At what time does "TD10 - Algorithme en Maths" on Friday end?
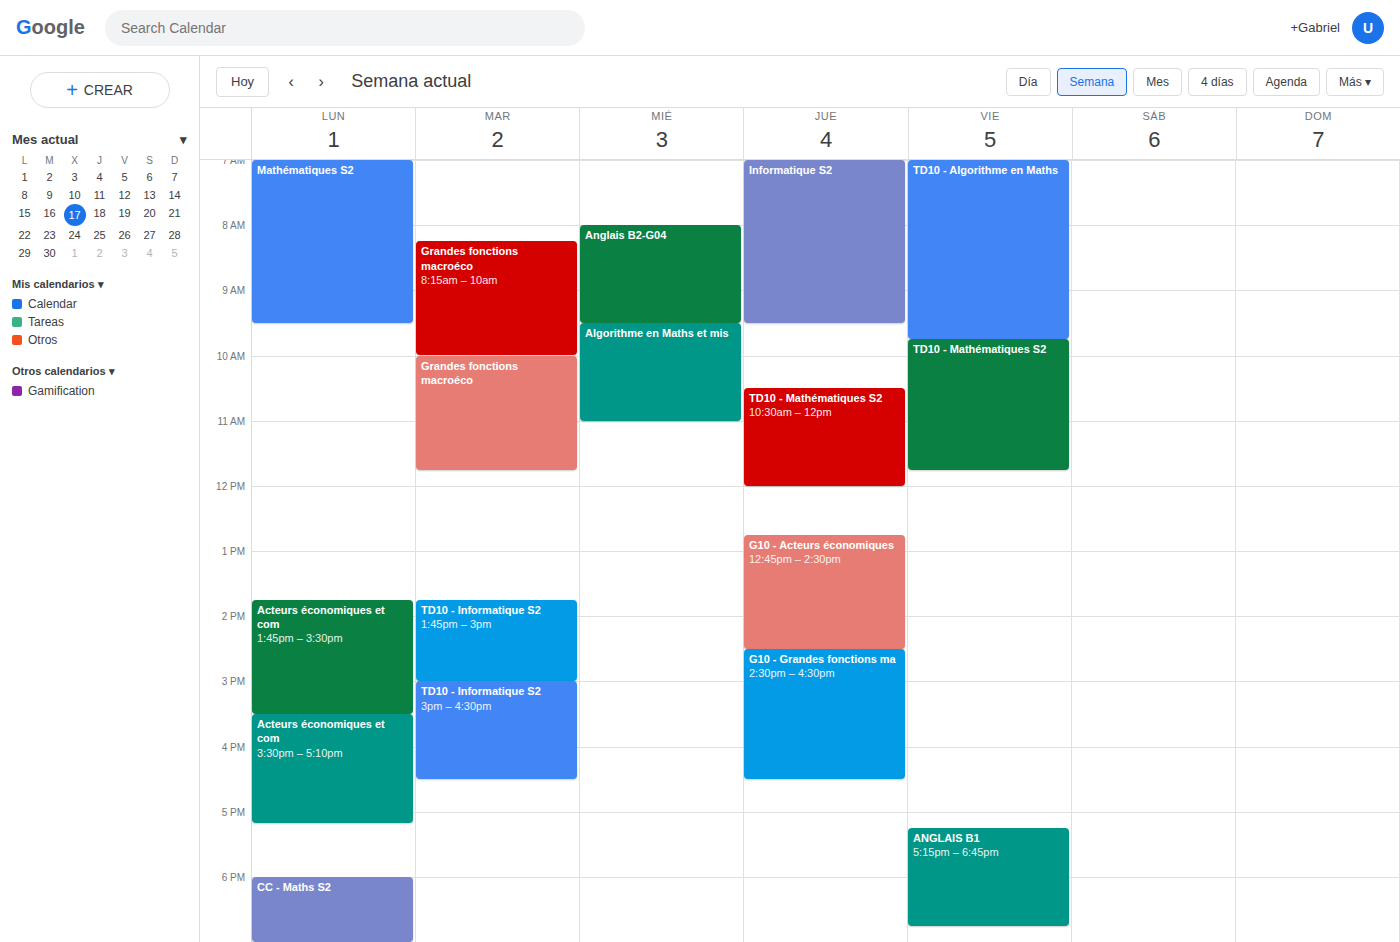
9:45 AM